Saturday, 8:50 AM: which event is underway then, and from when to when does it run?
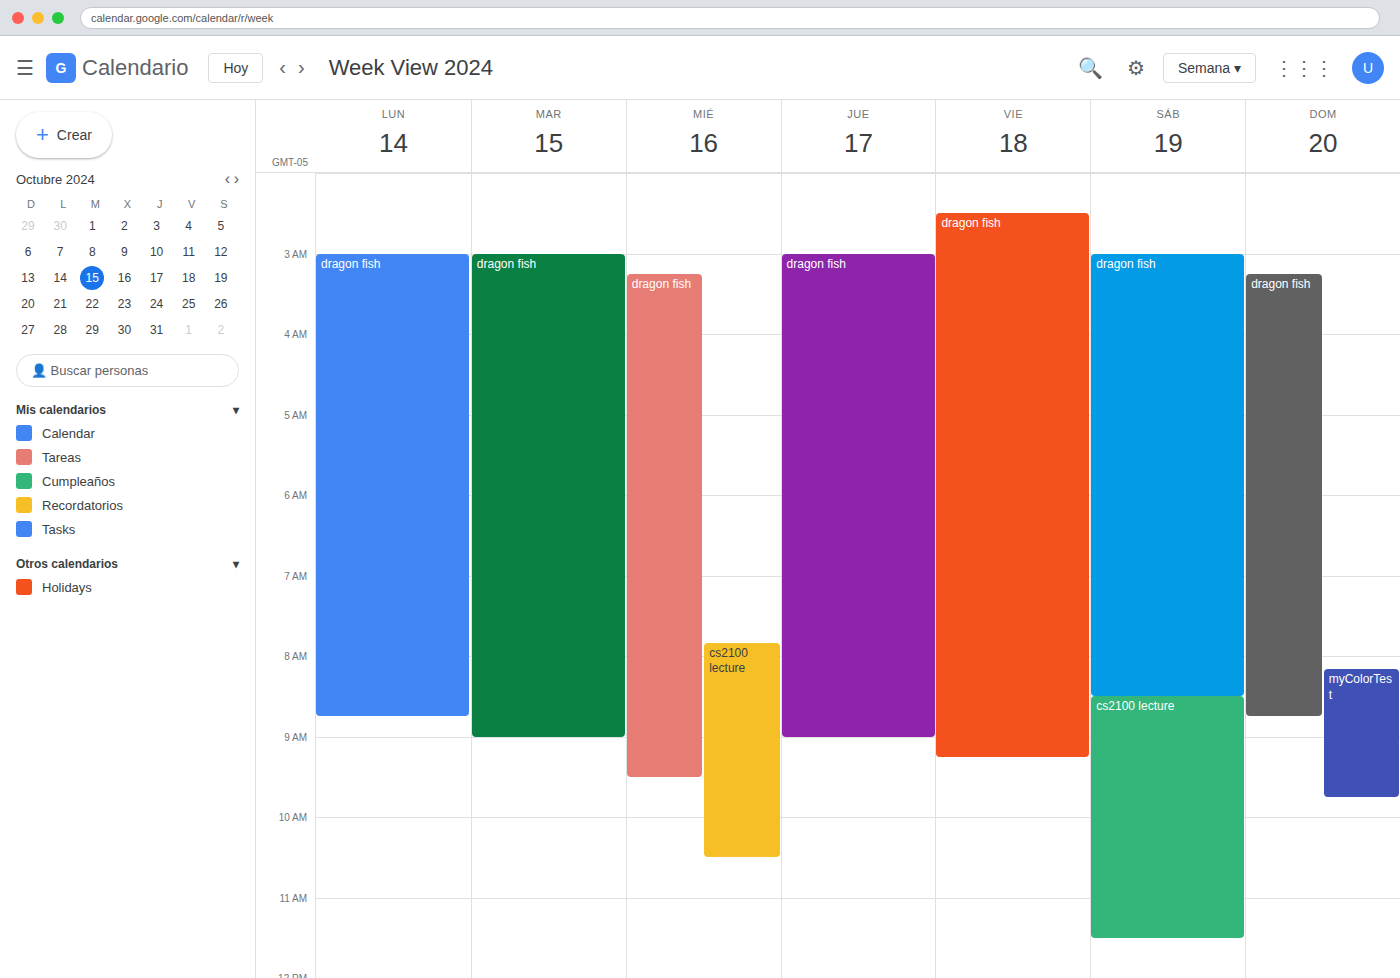
"cs2100 lecture", 8:30 AM to 11:30 AM